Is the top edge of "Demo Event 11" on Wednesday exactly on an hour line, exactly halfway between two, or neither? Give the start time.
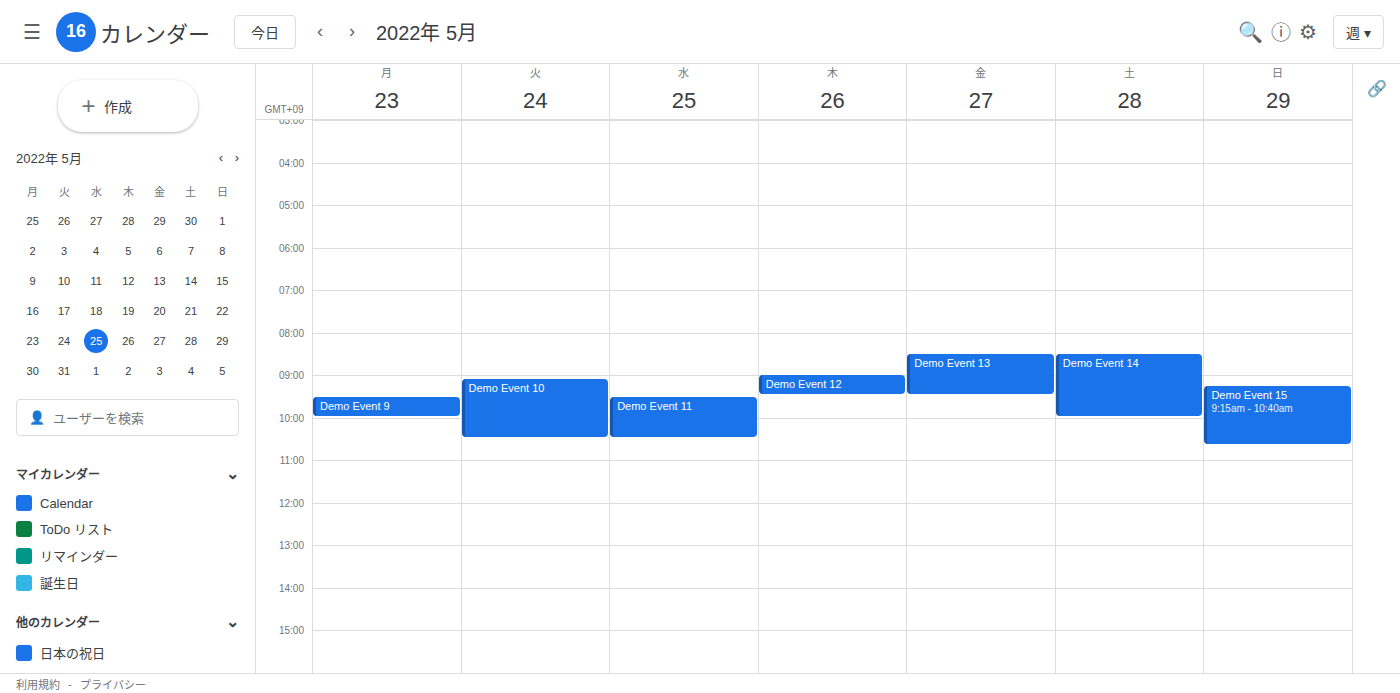
9:30 AM -- halfway between the 9 AM and 10 AM lines.